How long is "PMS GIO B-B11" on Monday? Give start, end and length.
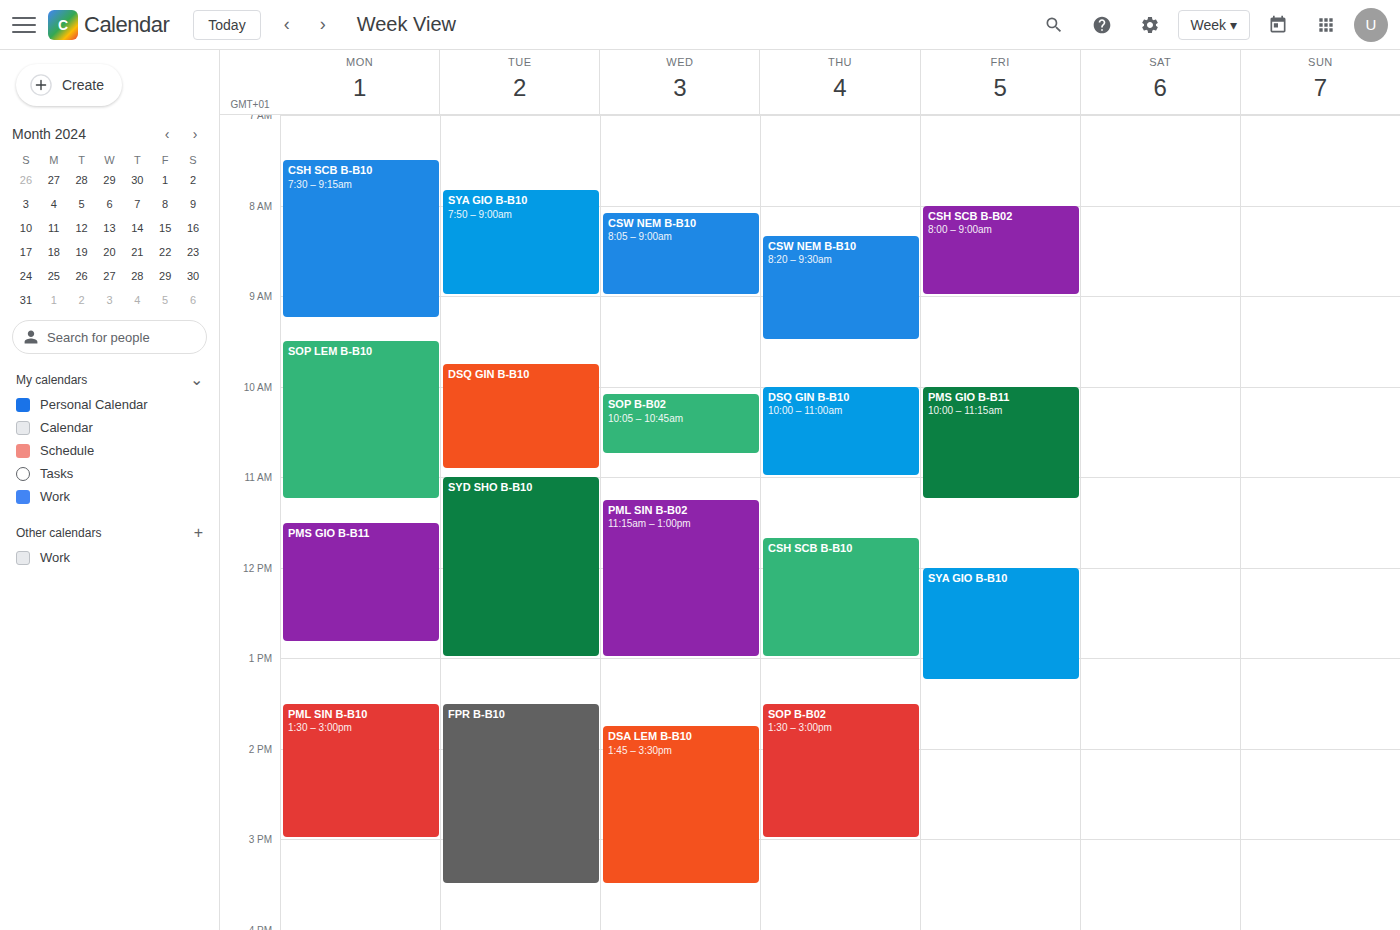
11:30 AM to 12:50 PM, 1 hour 20 minutes